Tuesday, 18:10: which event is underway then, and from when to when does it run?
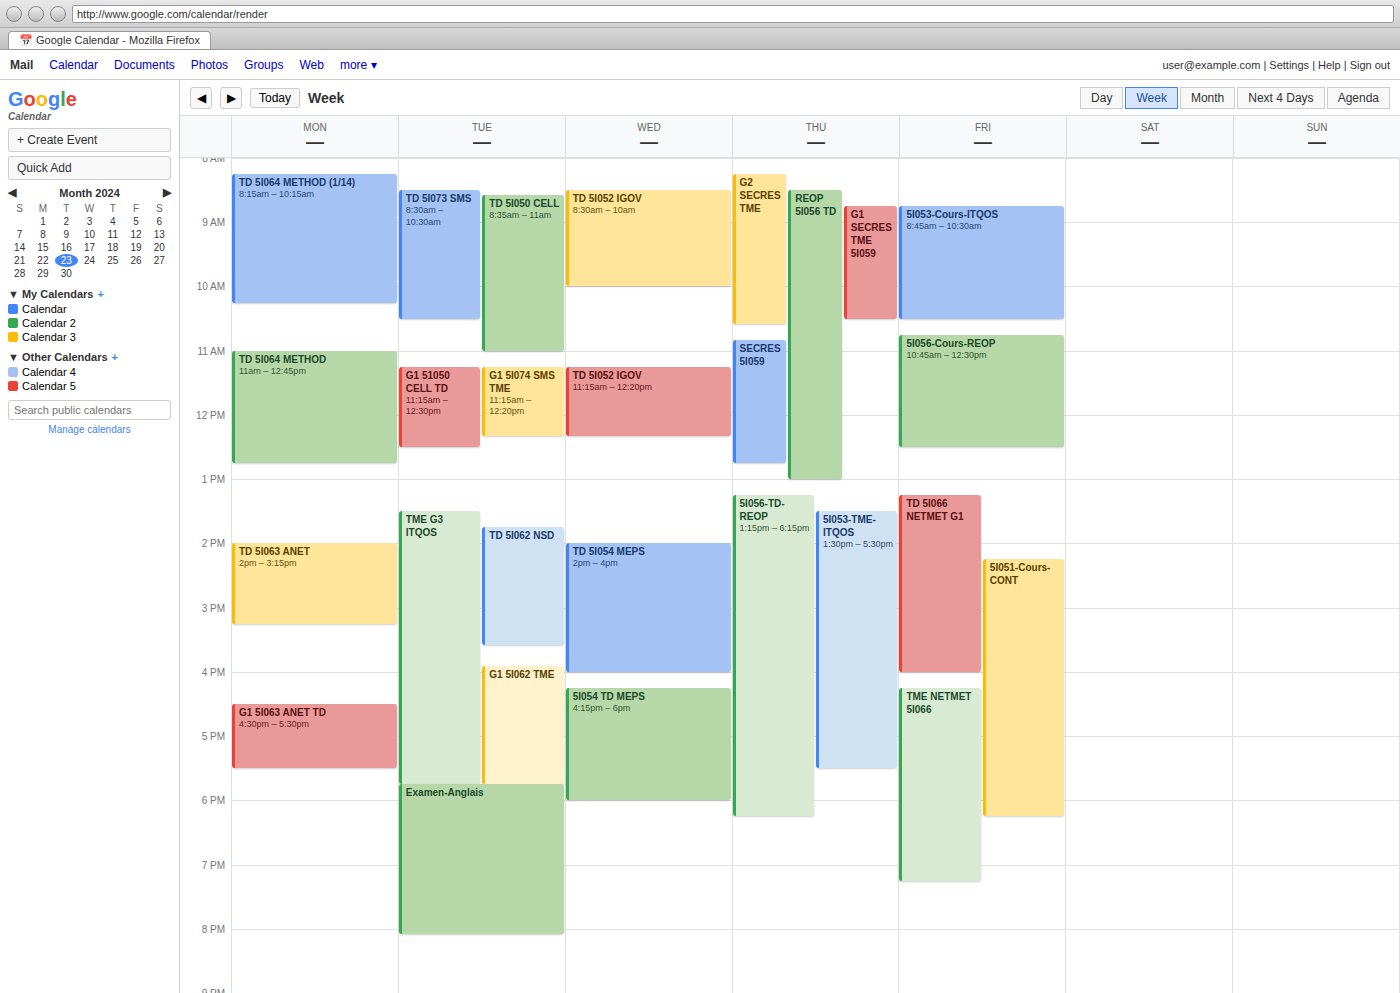
"Examen-Anglais", 17:45 to 20:05